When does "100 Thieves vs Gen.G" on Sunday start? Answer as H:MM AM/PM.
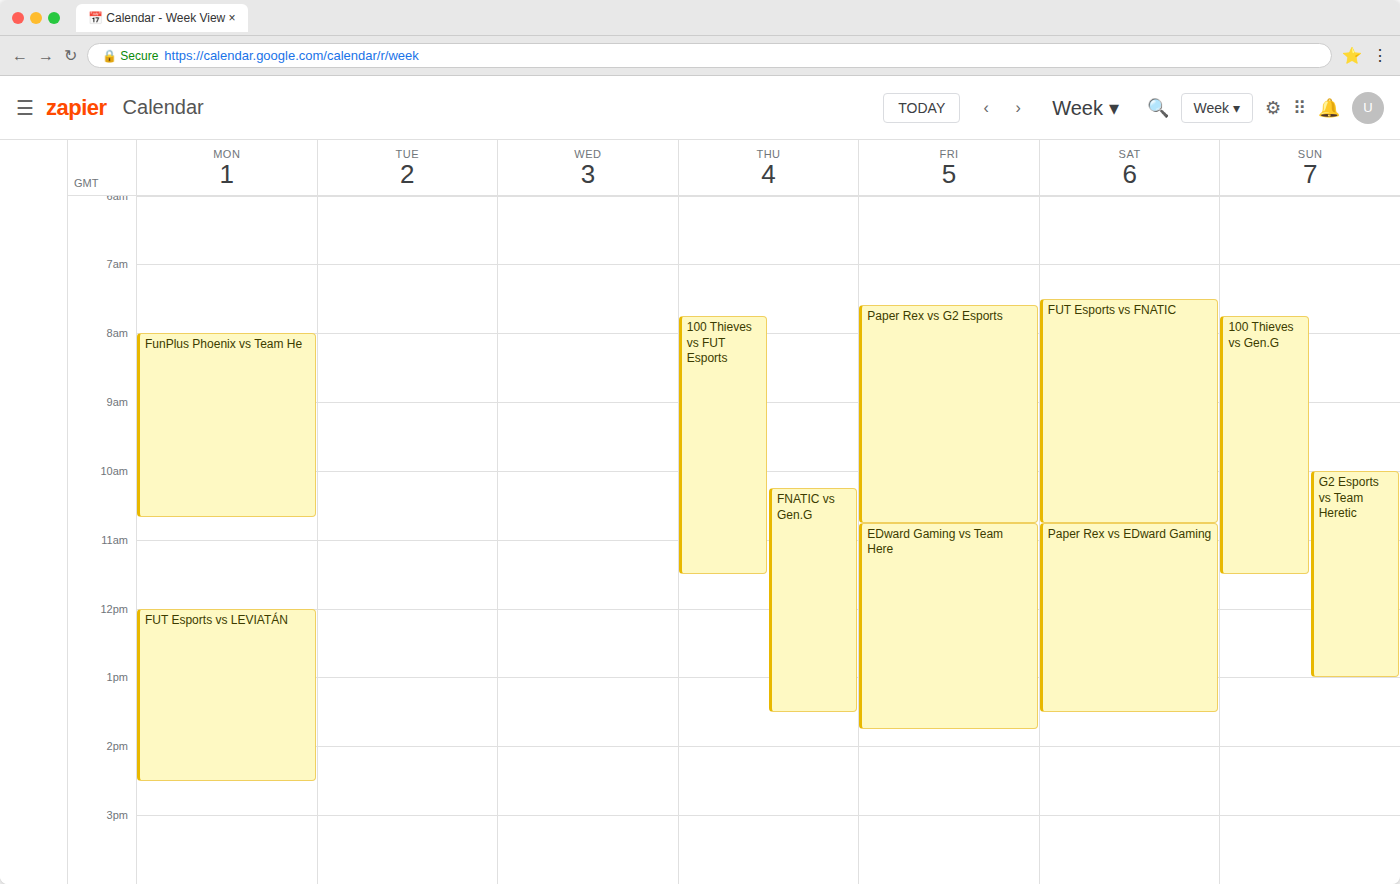
7:45 AM